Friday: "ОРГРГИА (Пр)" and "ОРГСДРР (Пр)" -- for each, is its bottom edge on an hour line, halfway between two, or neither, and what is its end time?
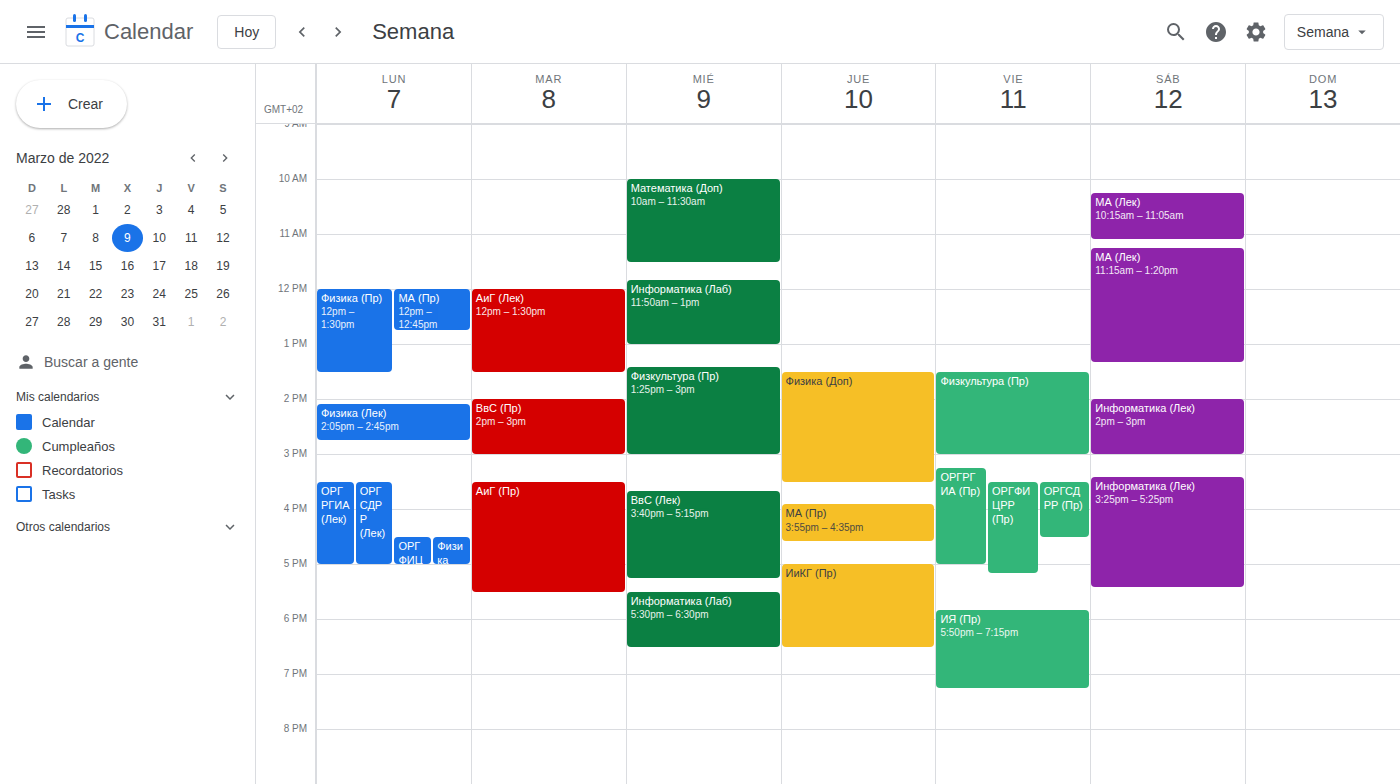
"ОРГРГИА (Пр)": 17:00, exactly on the 17:00 line. "ОРГСДРР (Пр)": 16:30, halfway between the 16:00 and 17:00 lines.